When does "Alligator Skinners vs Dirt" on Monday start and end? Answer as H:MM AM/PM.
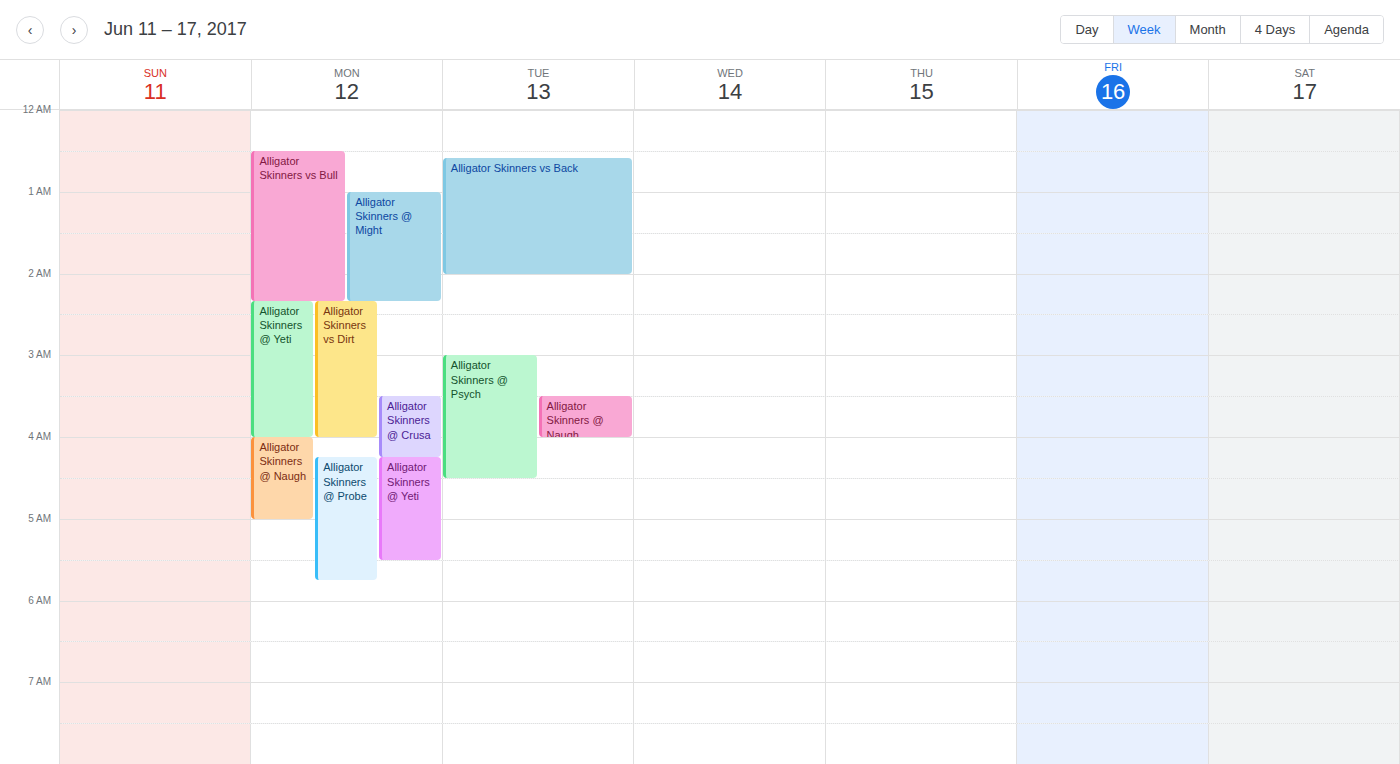
2:20 AM to 4:00 AM